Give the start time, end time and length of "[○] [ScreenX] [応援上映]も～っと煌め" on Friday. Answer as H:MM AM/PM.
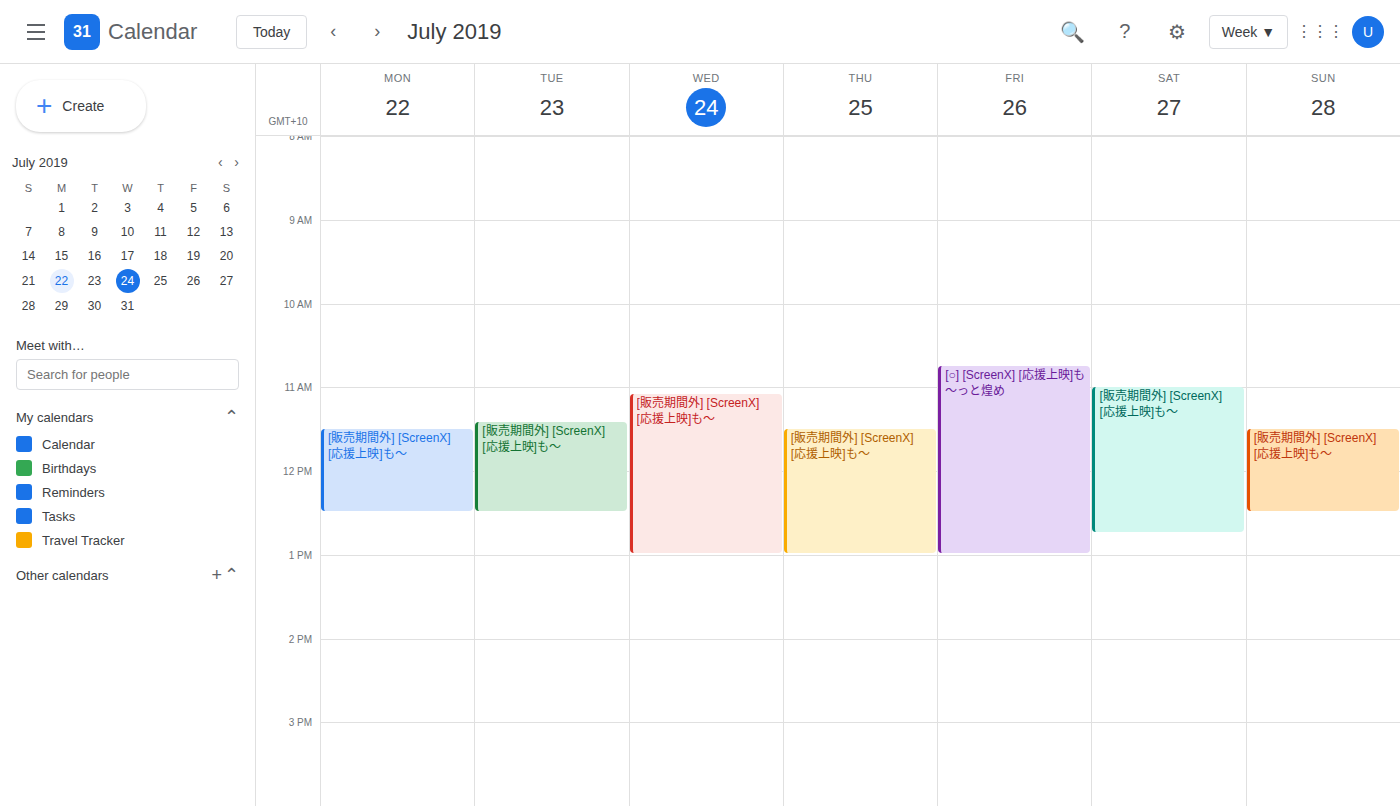
10:45 AM to 1:00 PM, 2 hours 15 minutes